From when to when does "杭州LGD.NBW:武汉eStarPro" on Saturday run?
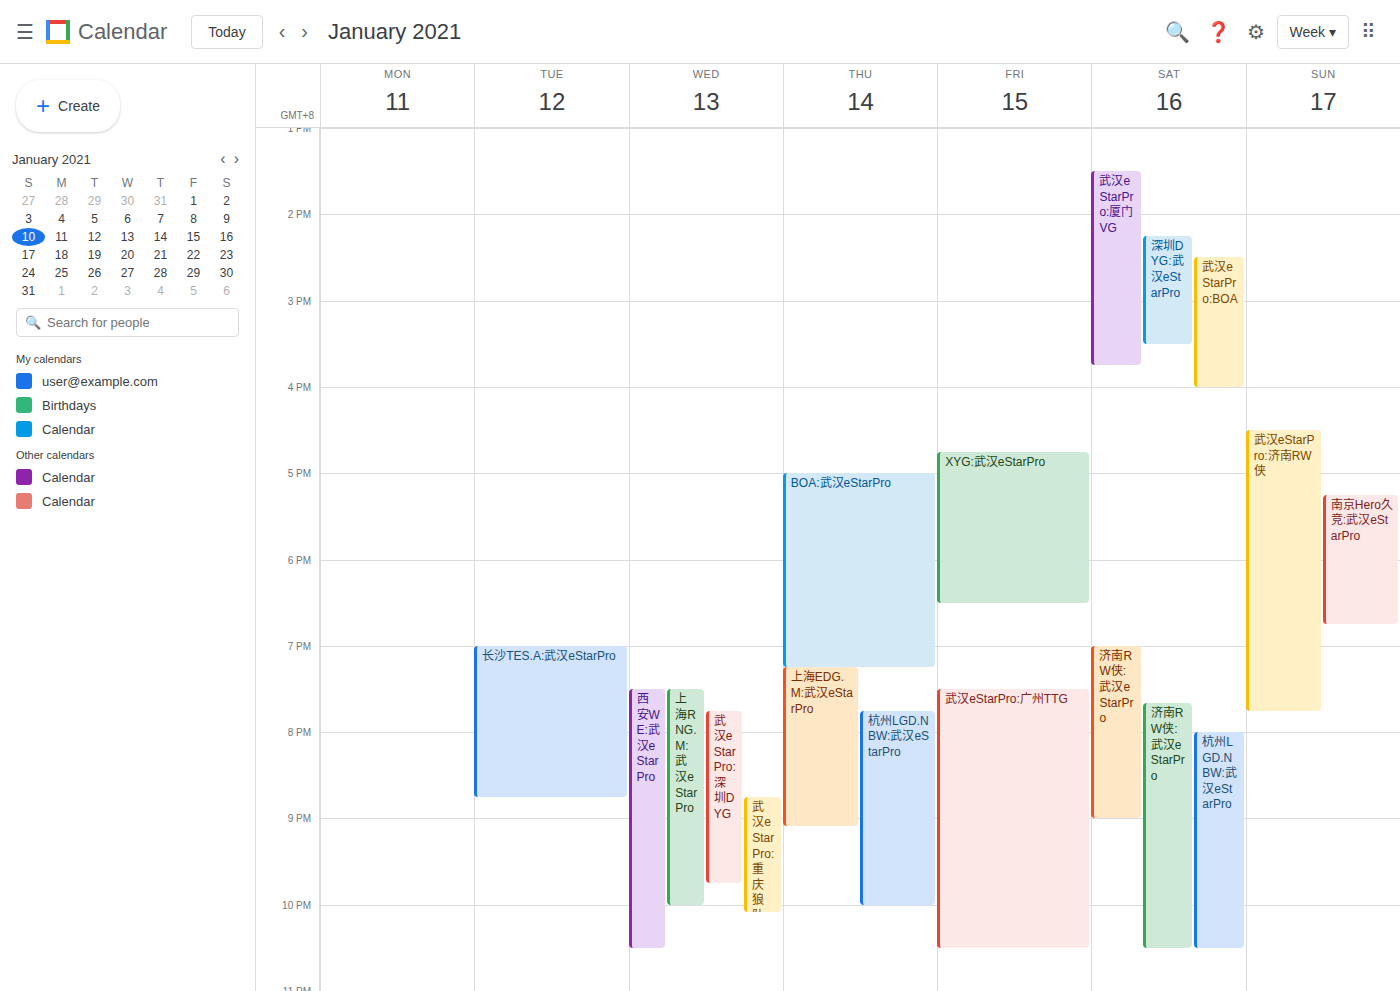
8:00 PM to 10:30 PM